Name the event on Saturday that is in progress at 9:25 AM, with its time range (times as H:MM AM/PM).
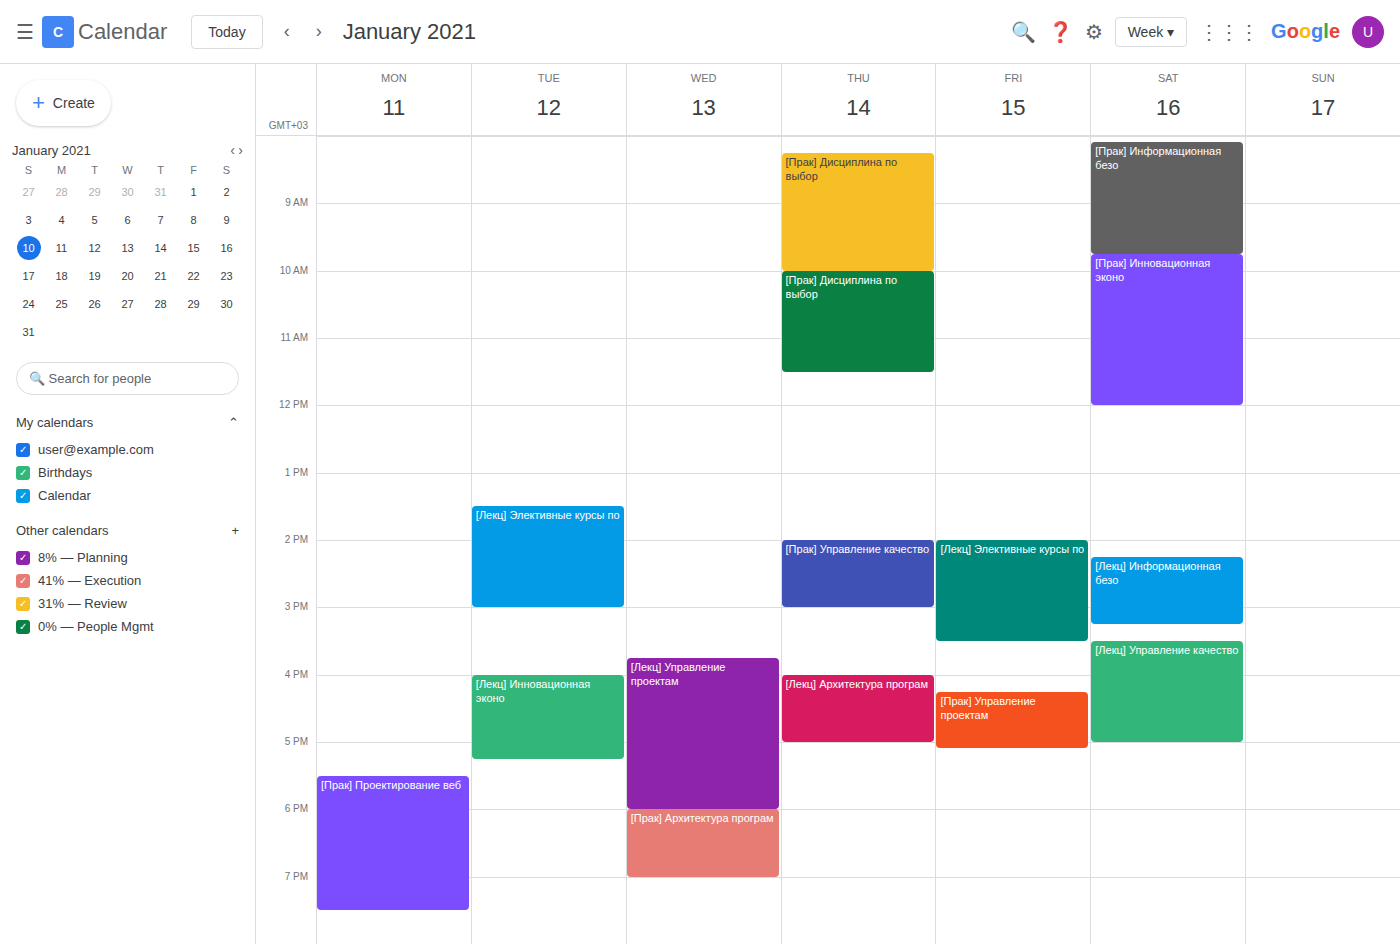
"[Прак] Информационная безо", 8:05 AM to 9:45 AM